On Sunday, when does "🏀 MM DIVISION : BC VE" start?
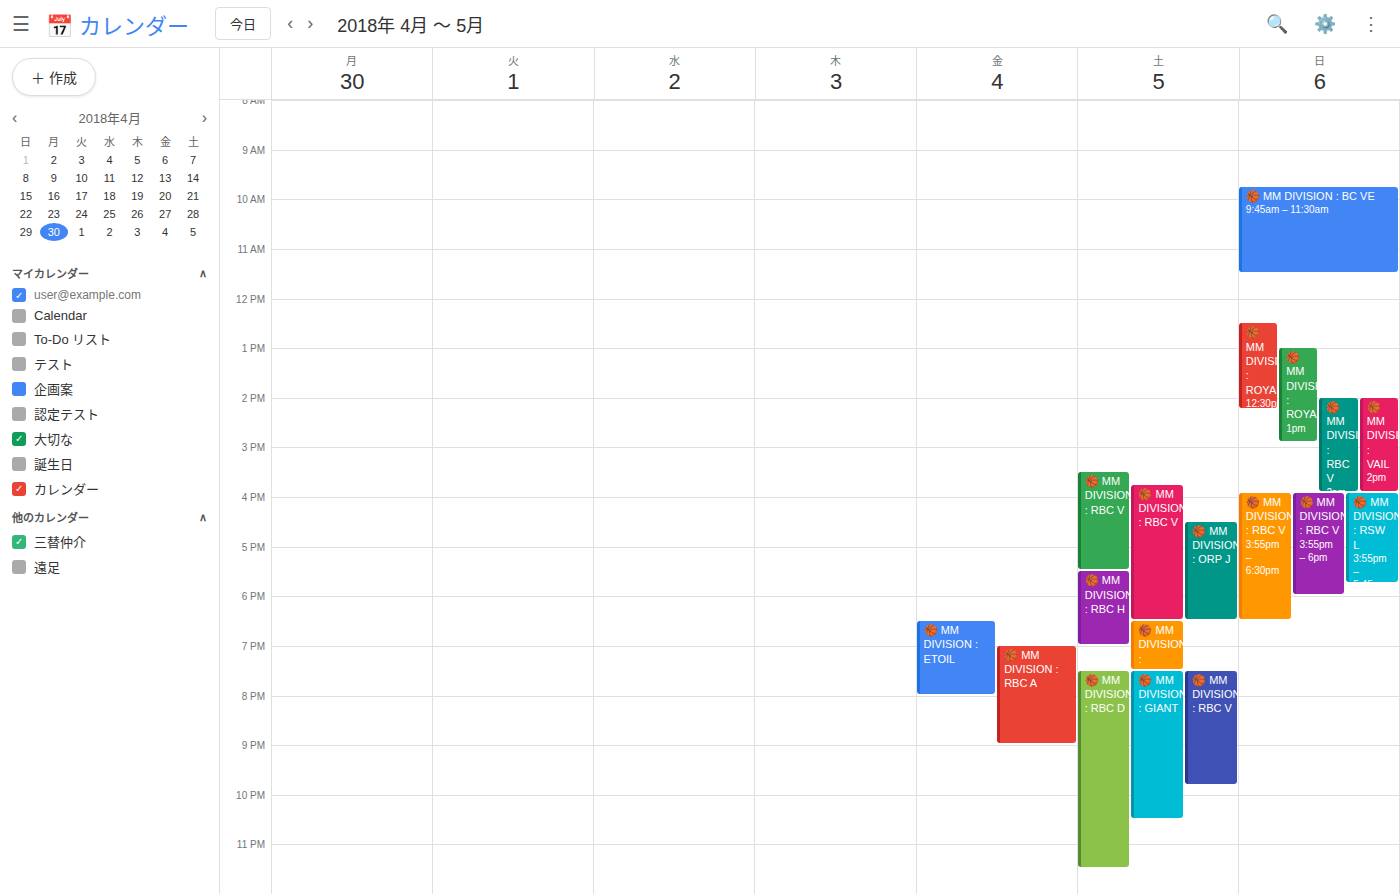
9:45 AM